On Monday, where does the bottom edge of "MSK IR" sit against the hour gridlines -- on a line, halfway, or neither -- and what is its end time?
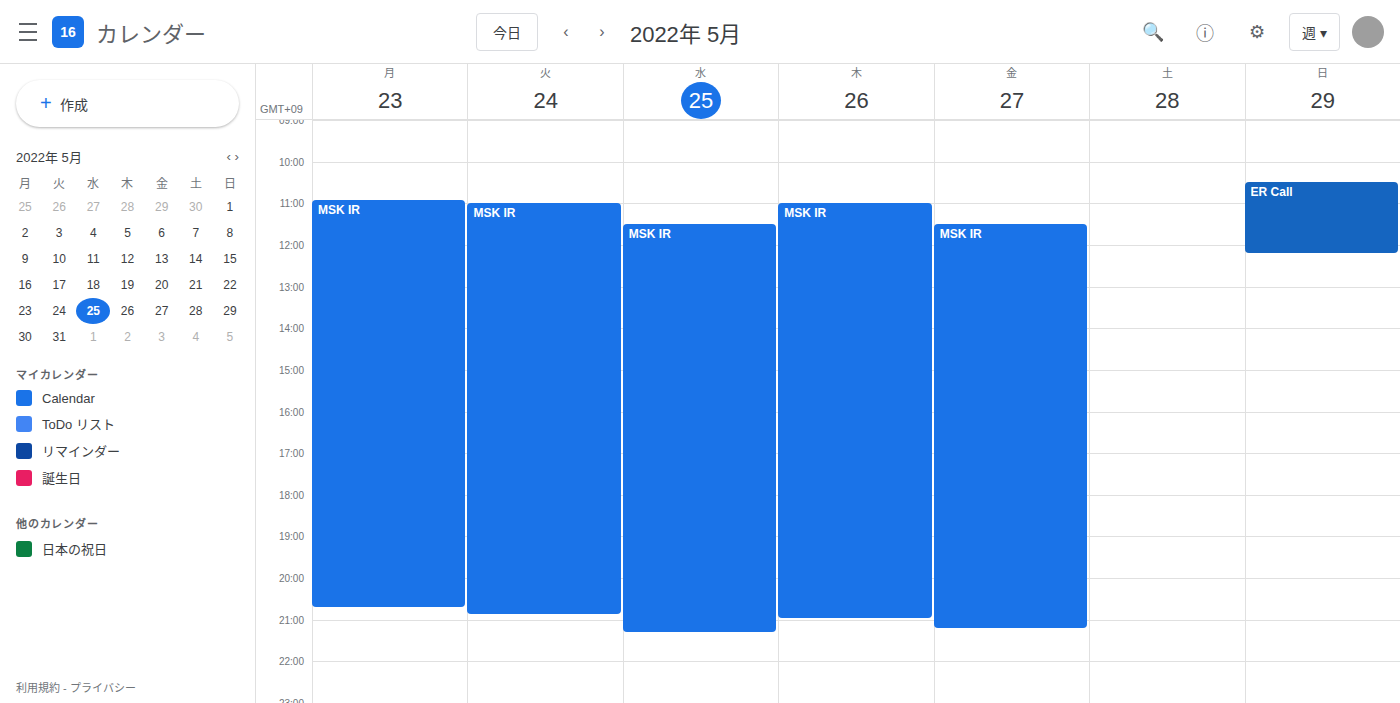
20:45 -- neither: three quarters of the way from the 20:00 line to the 21:00 line.